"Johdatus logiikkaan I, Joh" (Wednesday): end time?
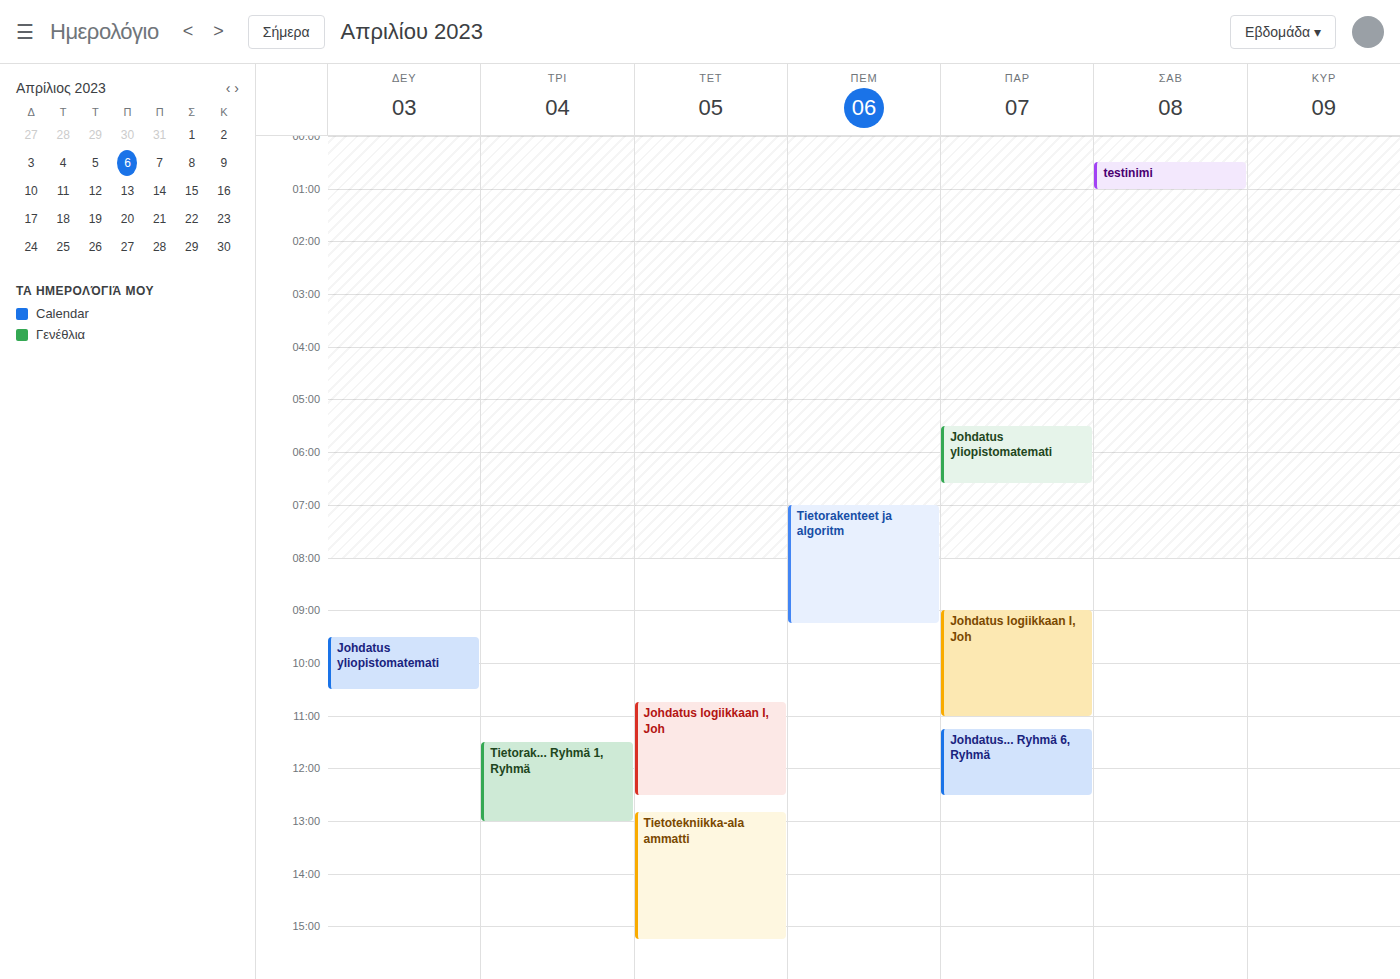
12:30 PM